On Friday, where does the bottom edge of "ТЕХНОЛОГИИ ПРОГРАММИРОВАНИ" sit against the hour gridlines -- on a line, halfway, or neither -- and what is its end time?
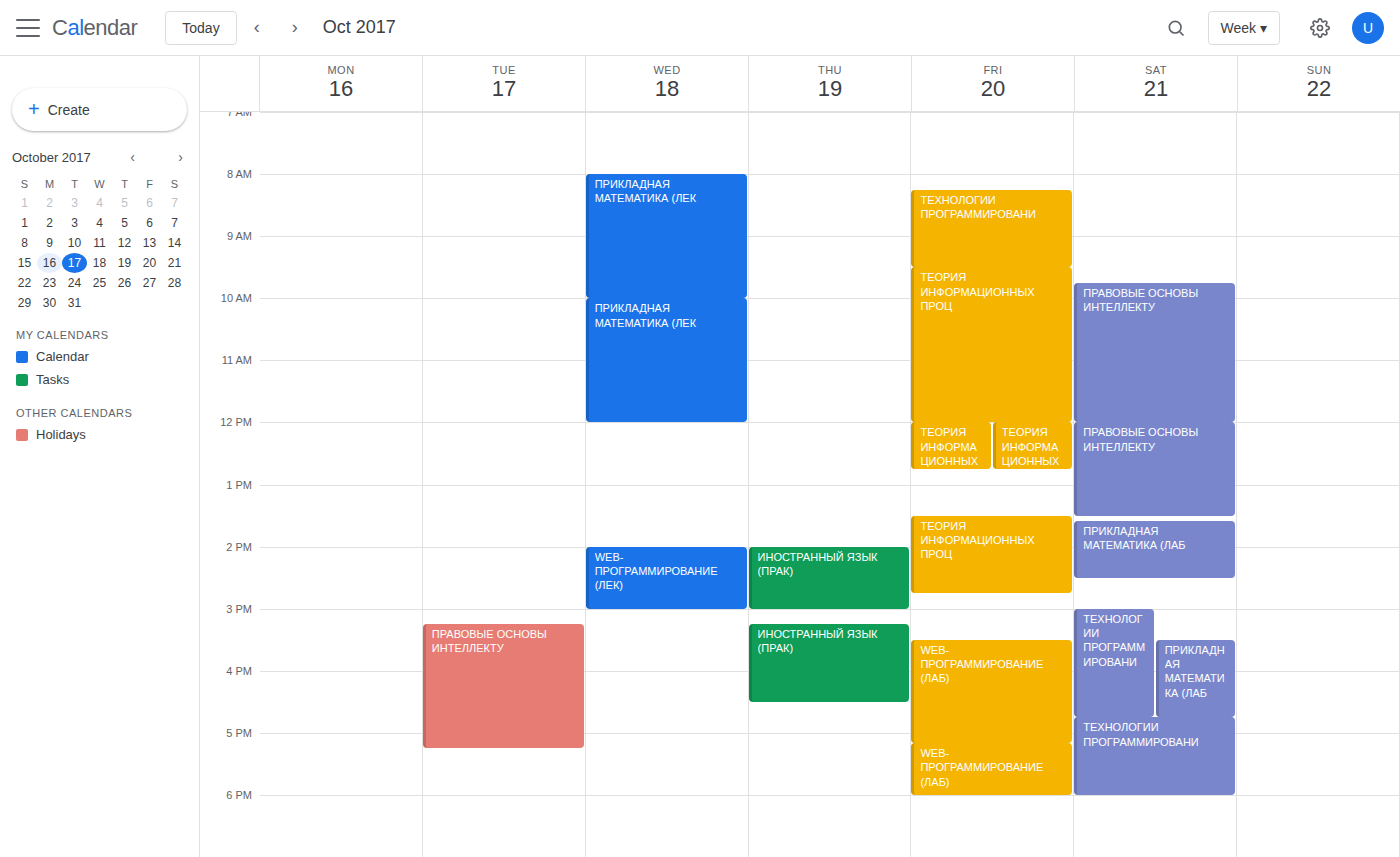
9:30 AM -- halfway between the 9 AM and 10 AM lines.